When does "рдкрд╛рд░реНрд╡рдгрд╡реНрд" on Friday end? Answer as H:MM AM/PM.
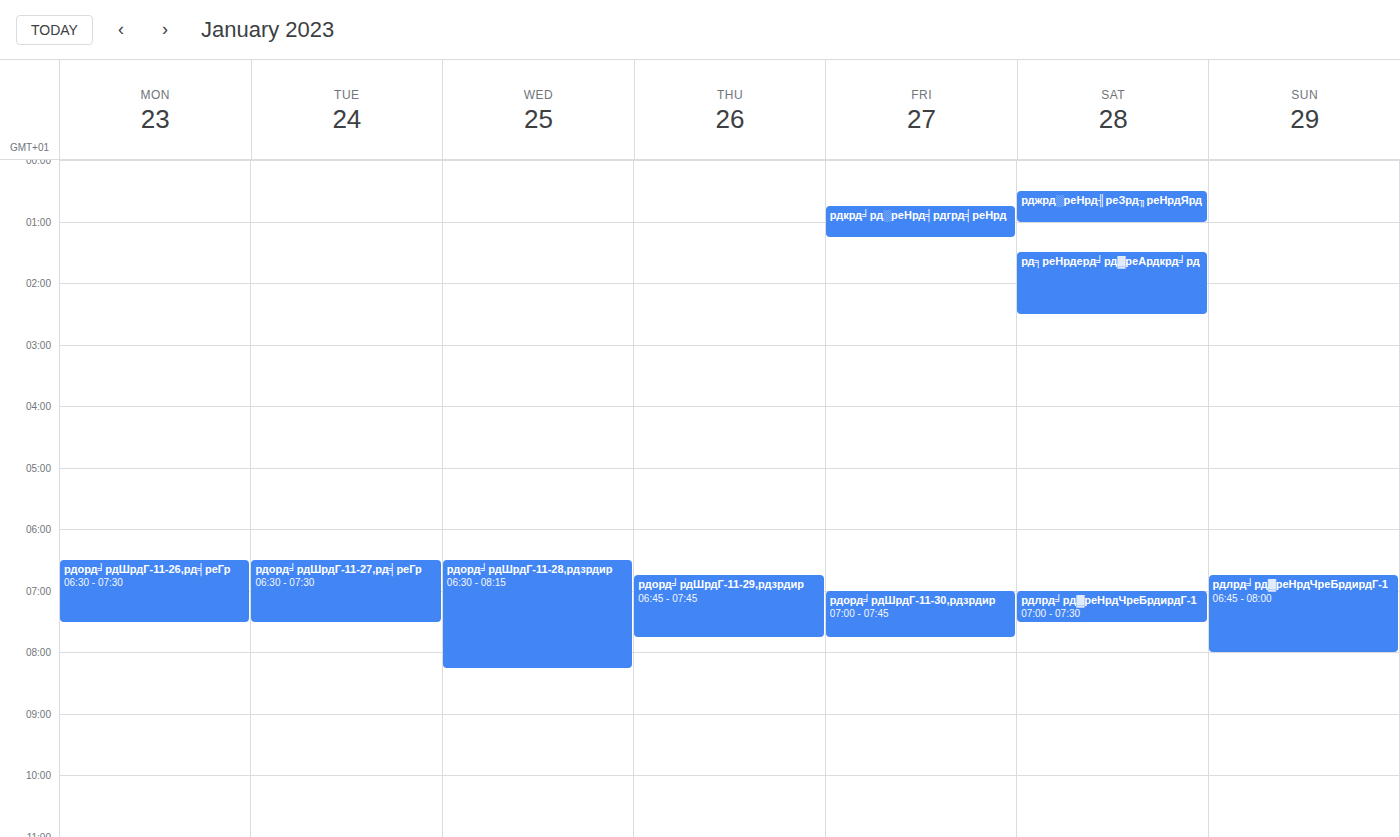
1:15 AM